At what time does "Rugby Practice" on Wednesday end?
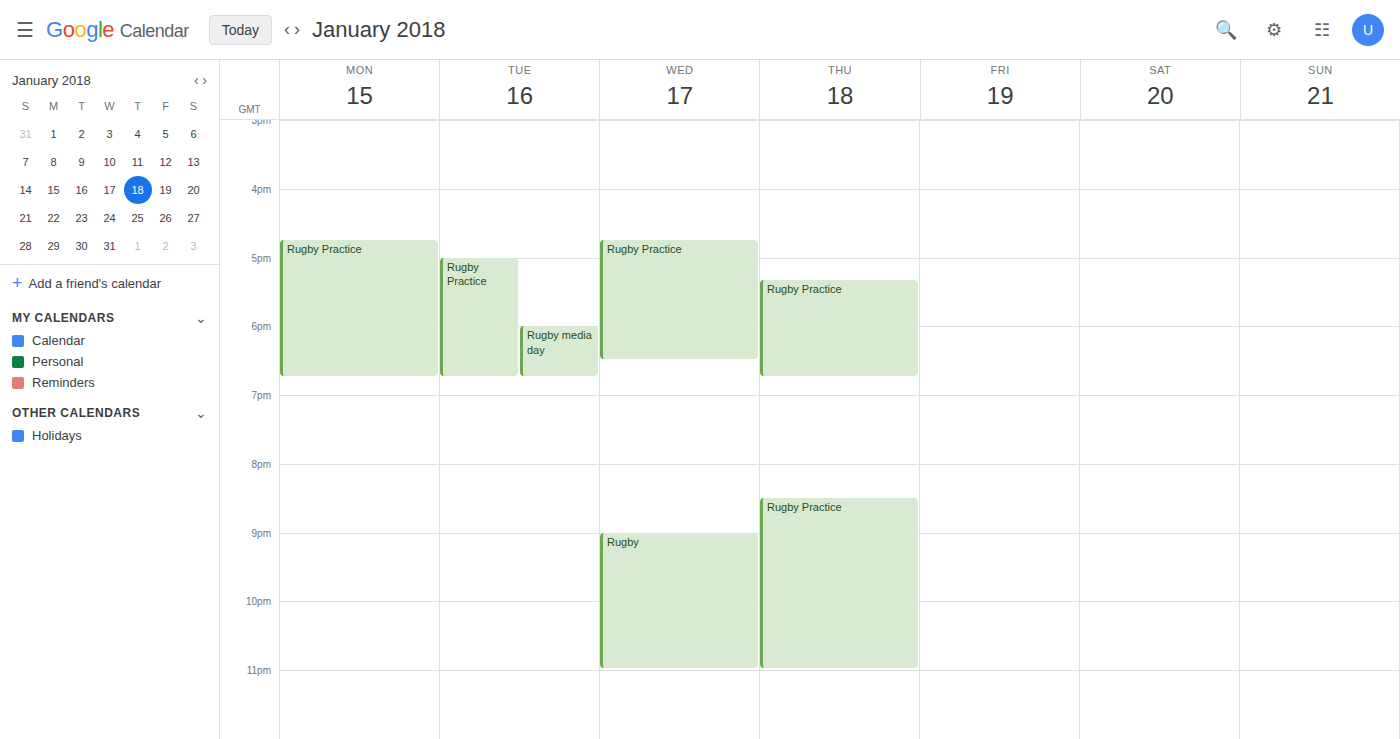
6:30 PM